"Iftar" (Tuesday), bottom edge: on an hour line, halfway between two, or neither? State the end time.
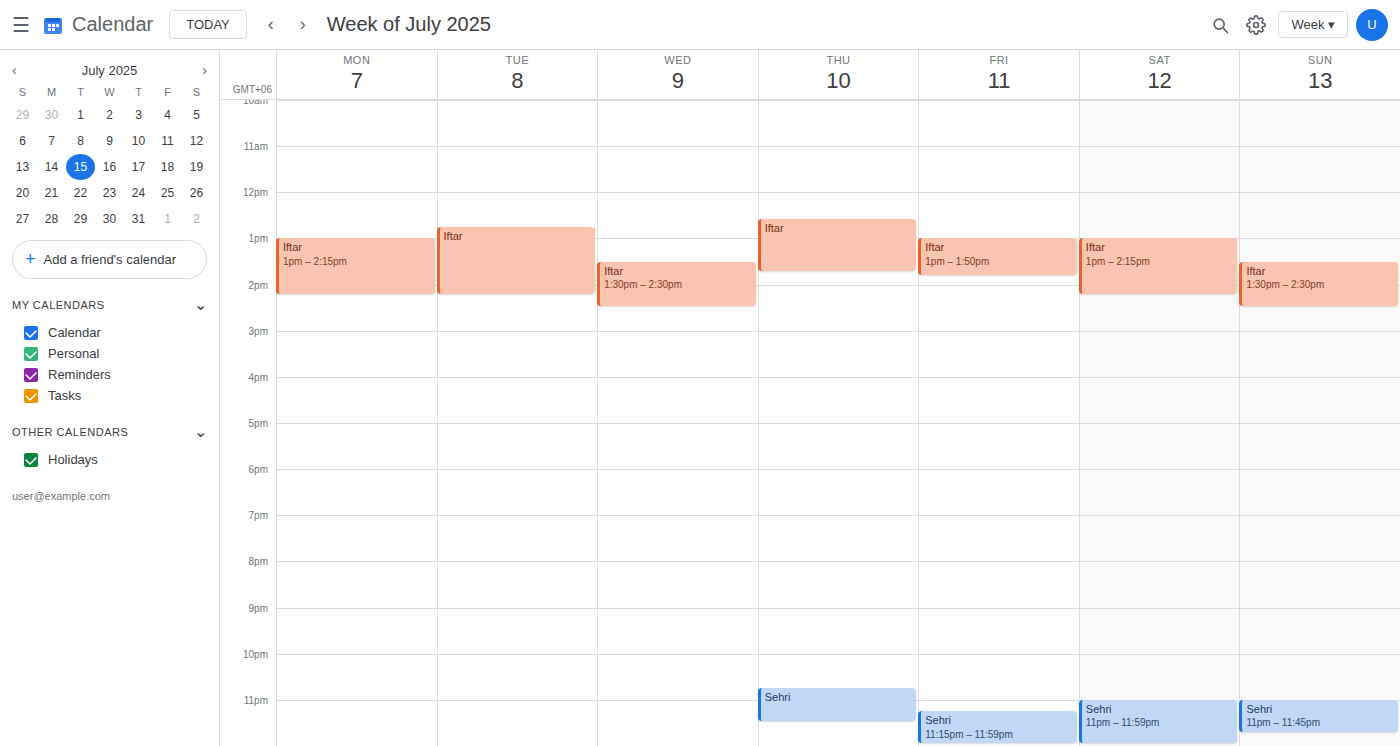
2:15 PM -- neither: a quarter of the way from the 2 PM line to the 3 PM line.